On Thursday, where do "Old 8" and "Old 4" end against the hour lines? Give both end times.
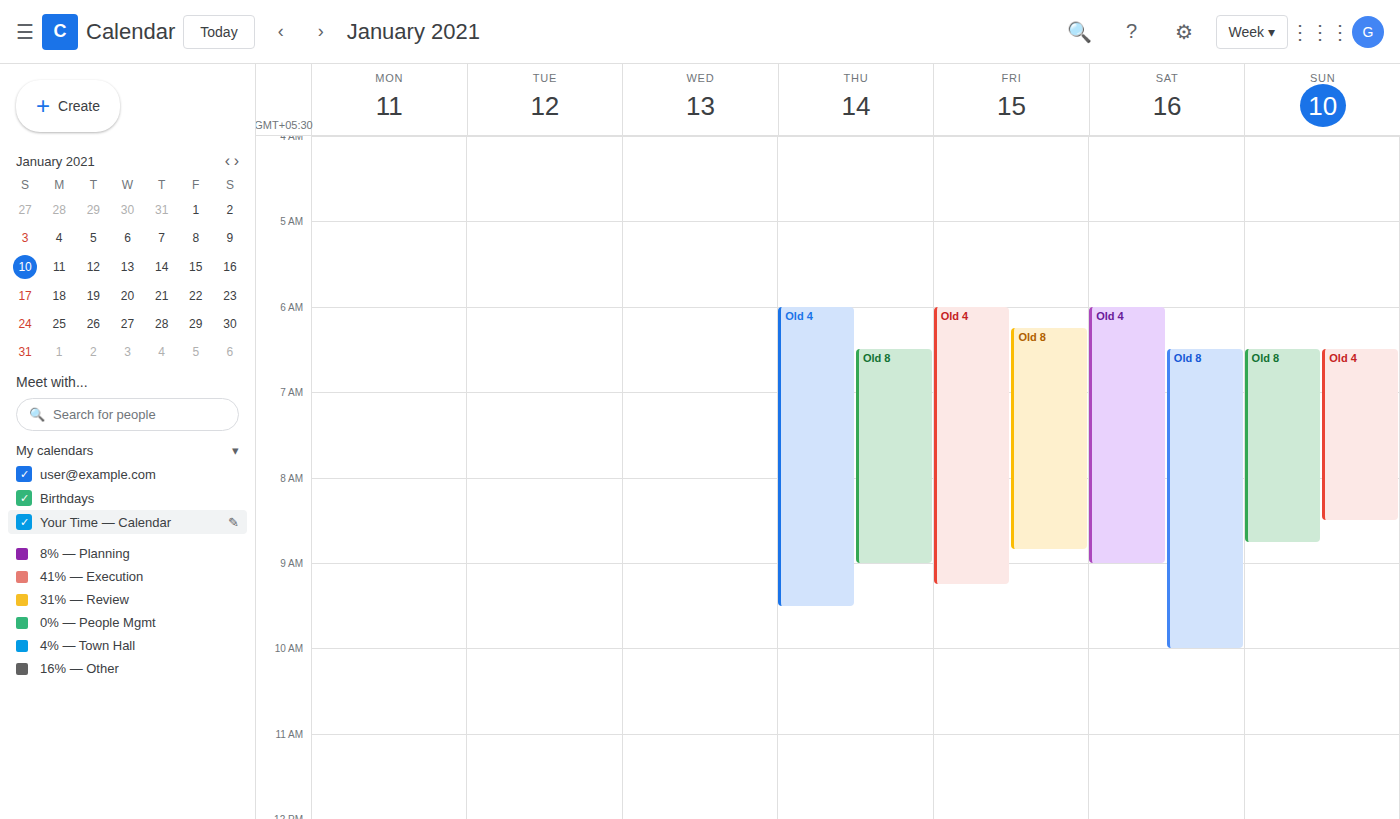
"Old 8": 9:00 AM, exactly on the 9 AM line. "Old 4": 9:30 AM, halfway between the 9 AM and 10 AM lines.